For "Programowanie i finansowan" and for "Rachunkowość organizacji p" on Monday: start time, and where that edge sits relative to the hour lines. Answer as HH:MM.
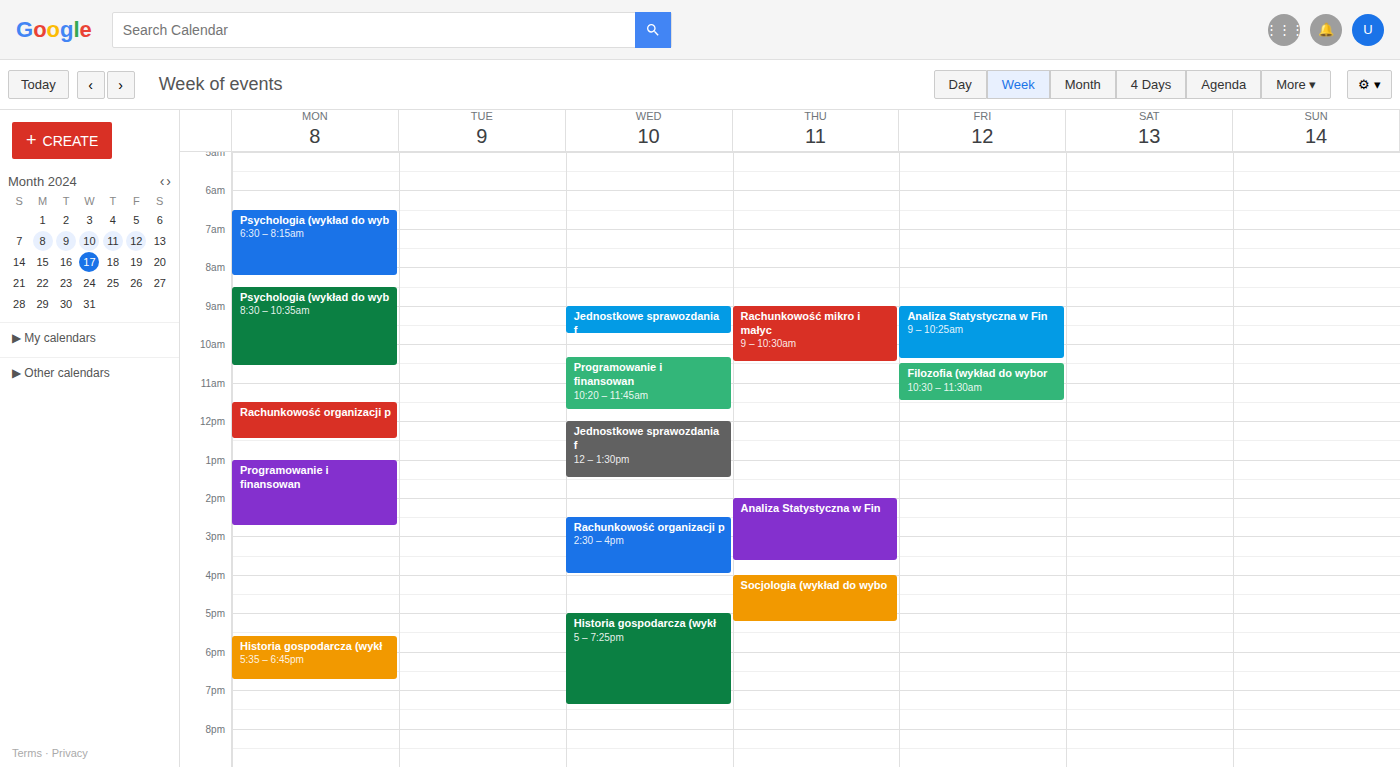
"Programowanie i finansowan": 13:00, exactly on the 13:00 line. "Rachunkowość organizacji p": 11:30, halfway between the 11:00 and 12:00 lines.